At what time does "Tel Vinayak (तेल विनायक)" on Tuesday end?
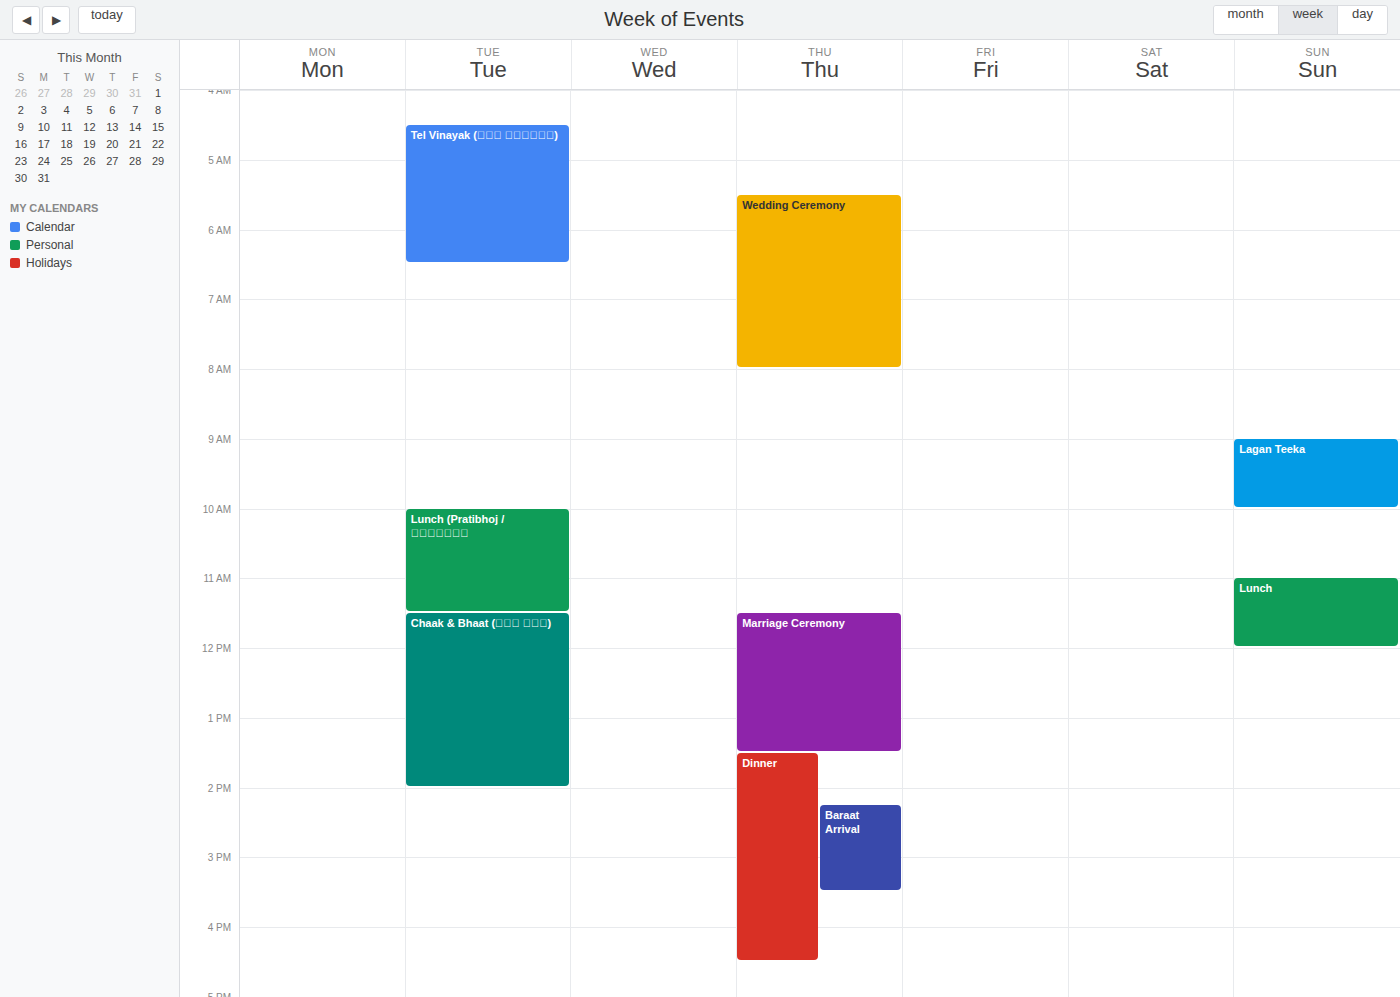
06:30